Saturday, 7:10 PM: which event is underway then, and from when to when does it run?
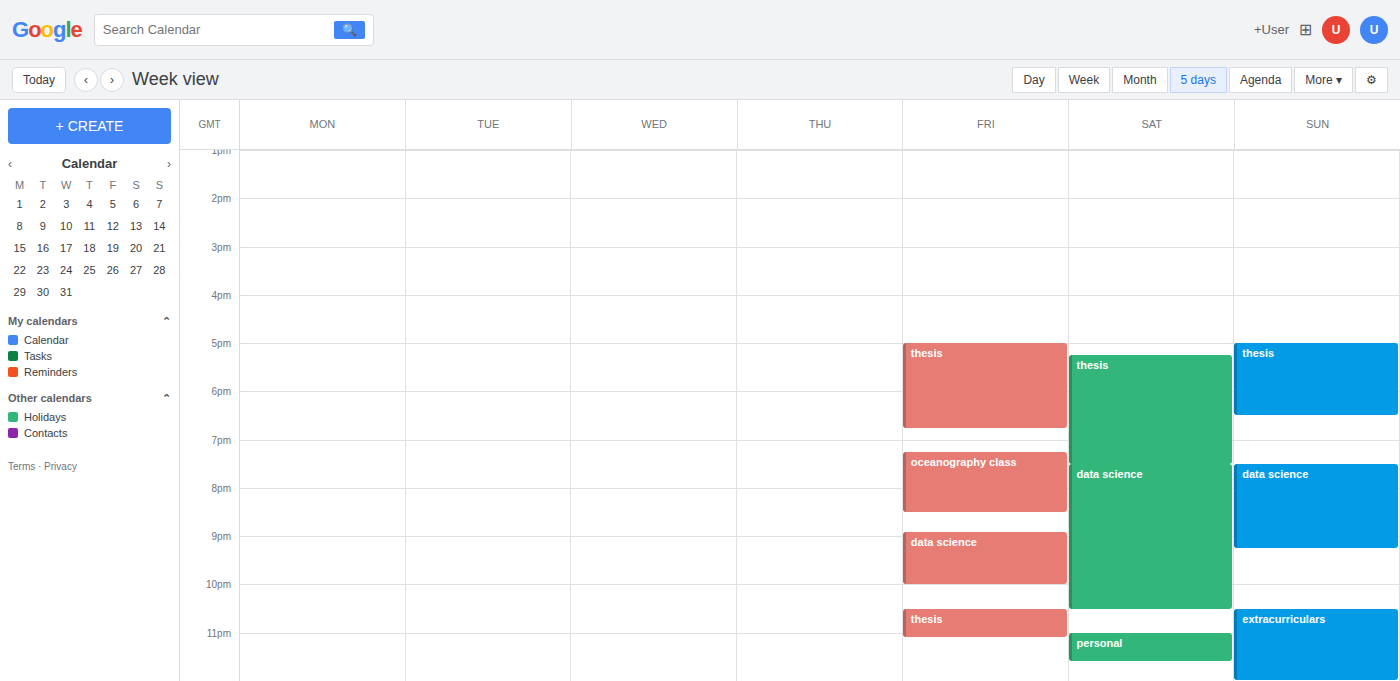
"thesis", 5:15 PM to 7:30 PM